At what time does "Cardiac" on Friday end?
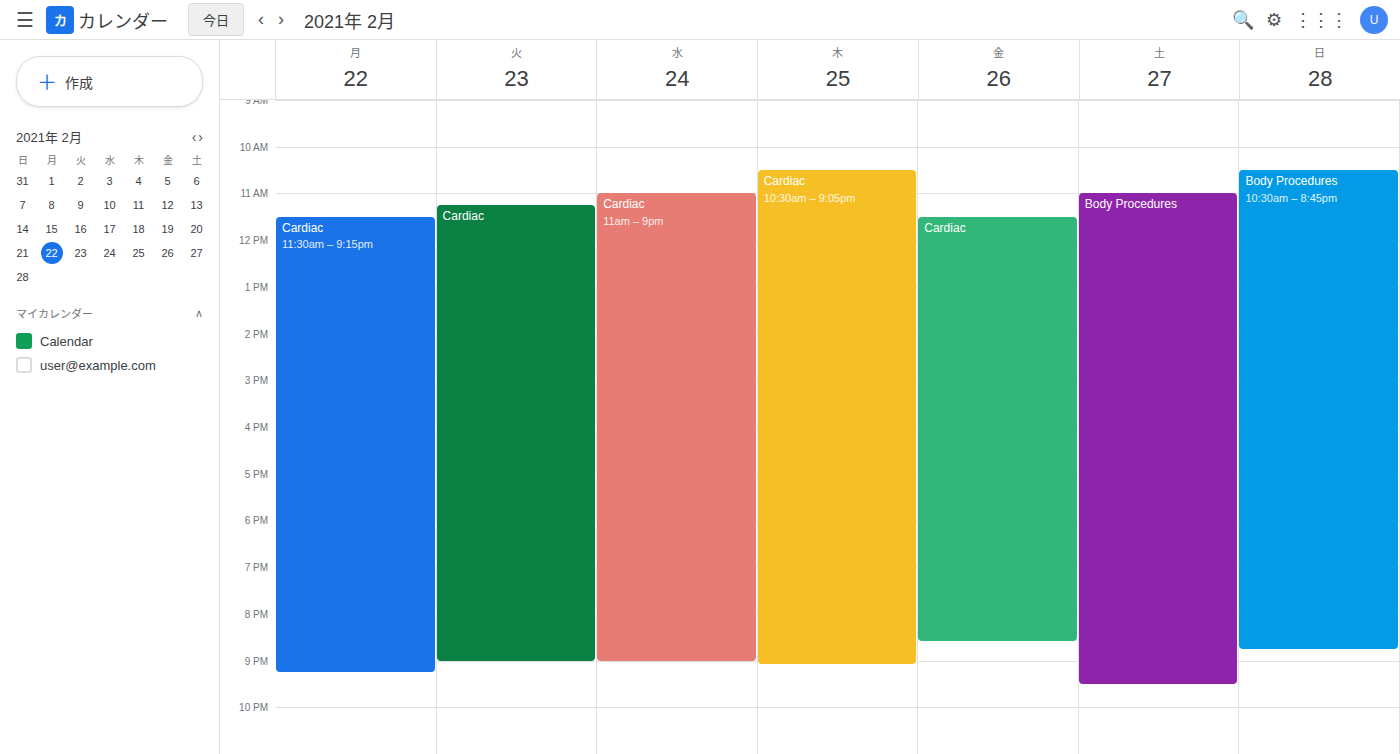
20:35